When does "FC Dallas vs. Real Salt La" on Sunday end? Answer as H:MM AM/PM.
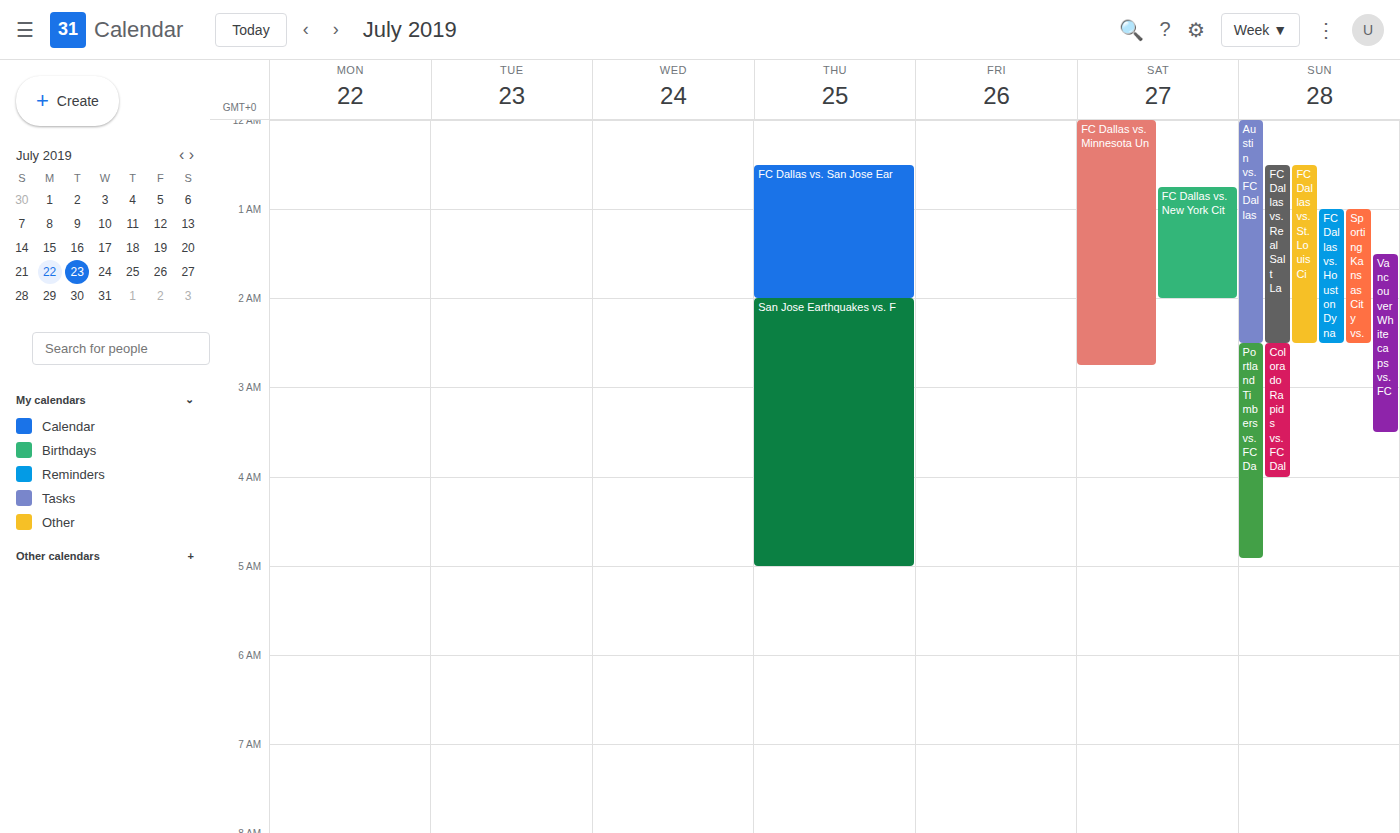
2:30 AM